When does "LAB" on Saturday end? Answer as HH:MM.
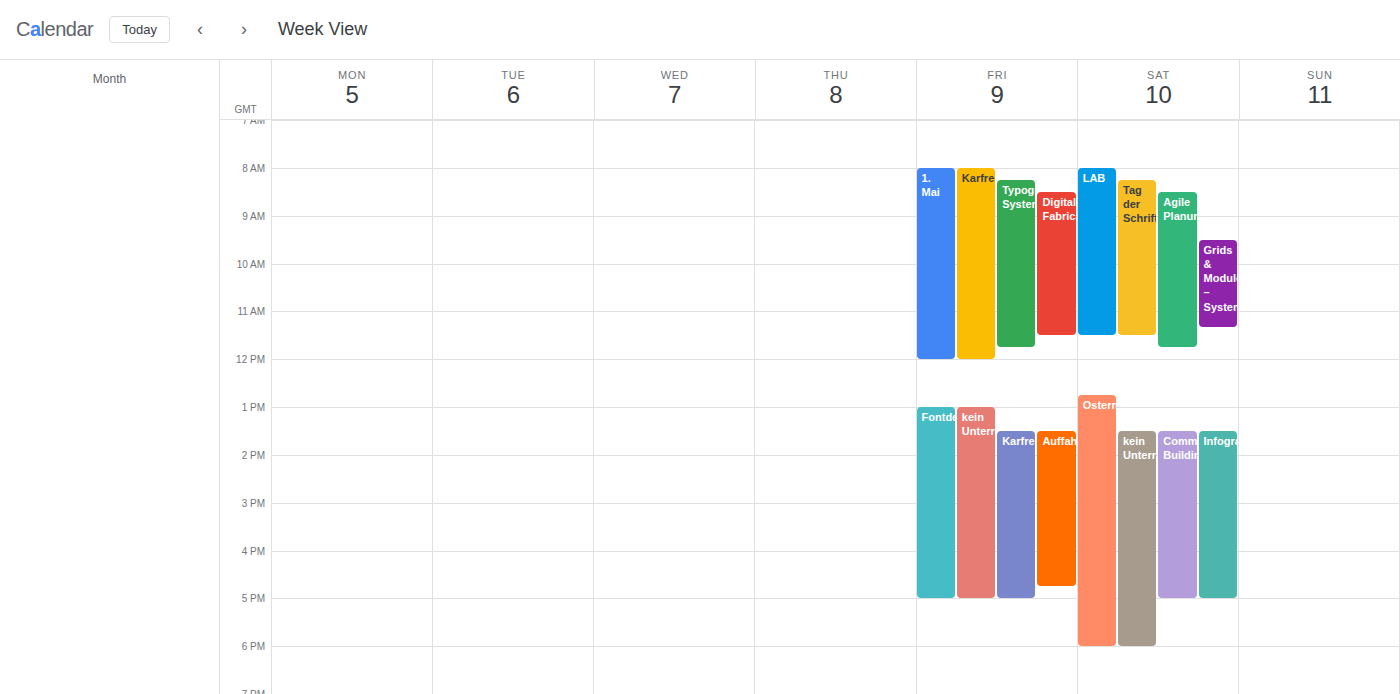
11:30